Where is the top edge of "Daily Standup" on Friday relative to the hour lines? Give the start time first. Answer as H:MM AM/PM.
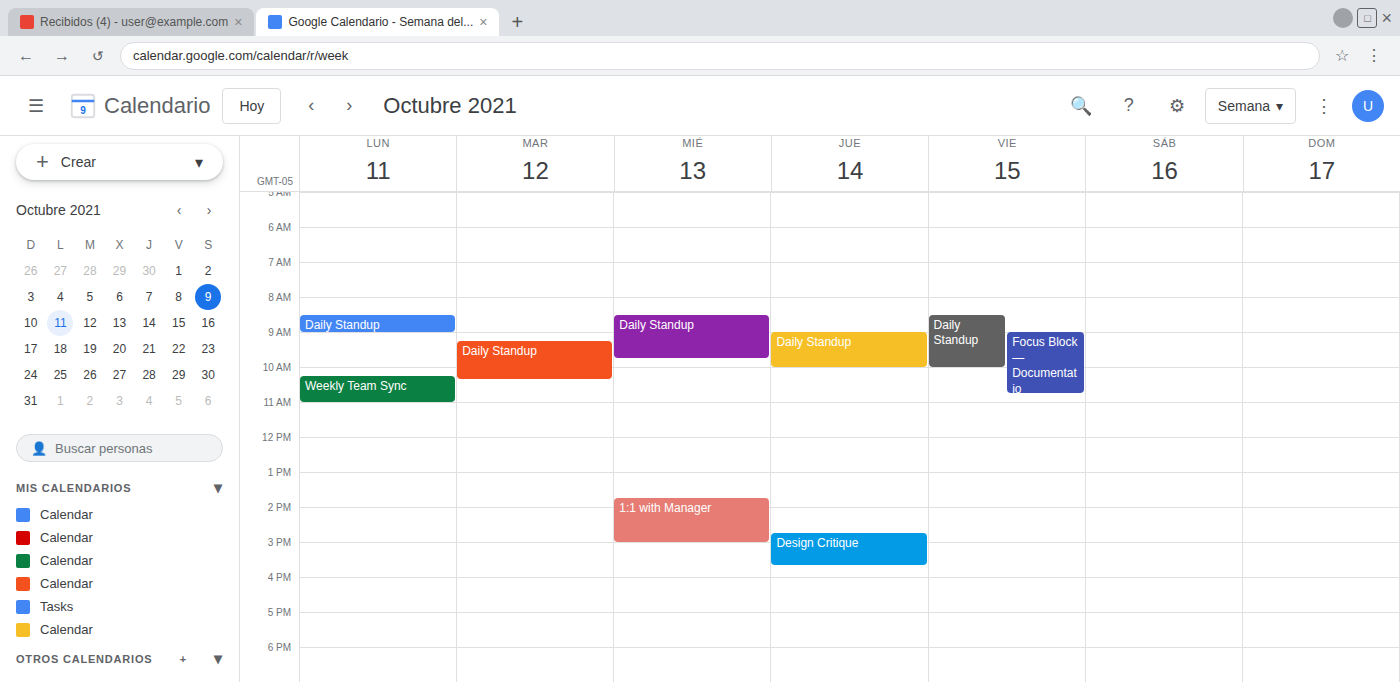
8:30 AM -- halfway between the 8 AM and 9 AM lines.